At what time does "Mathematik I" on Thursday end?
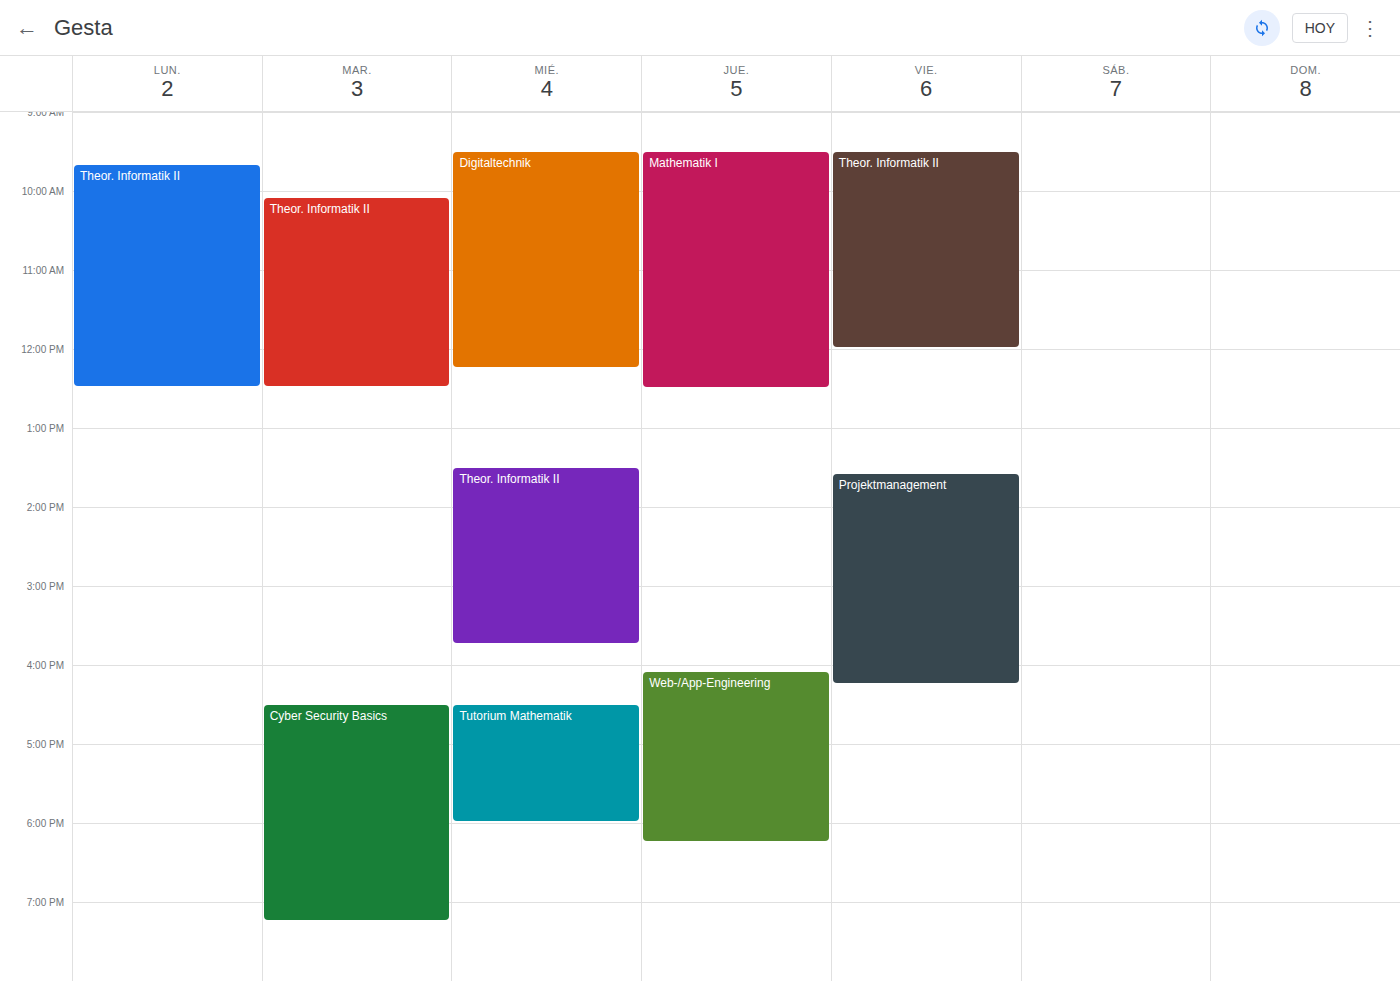
12:30 PM